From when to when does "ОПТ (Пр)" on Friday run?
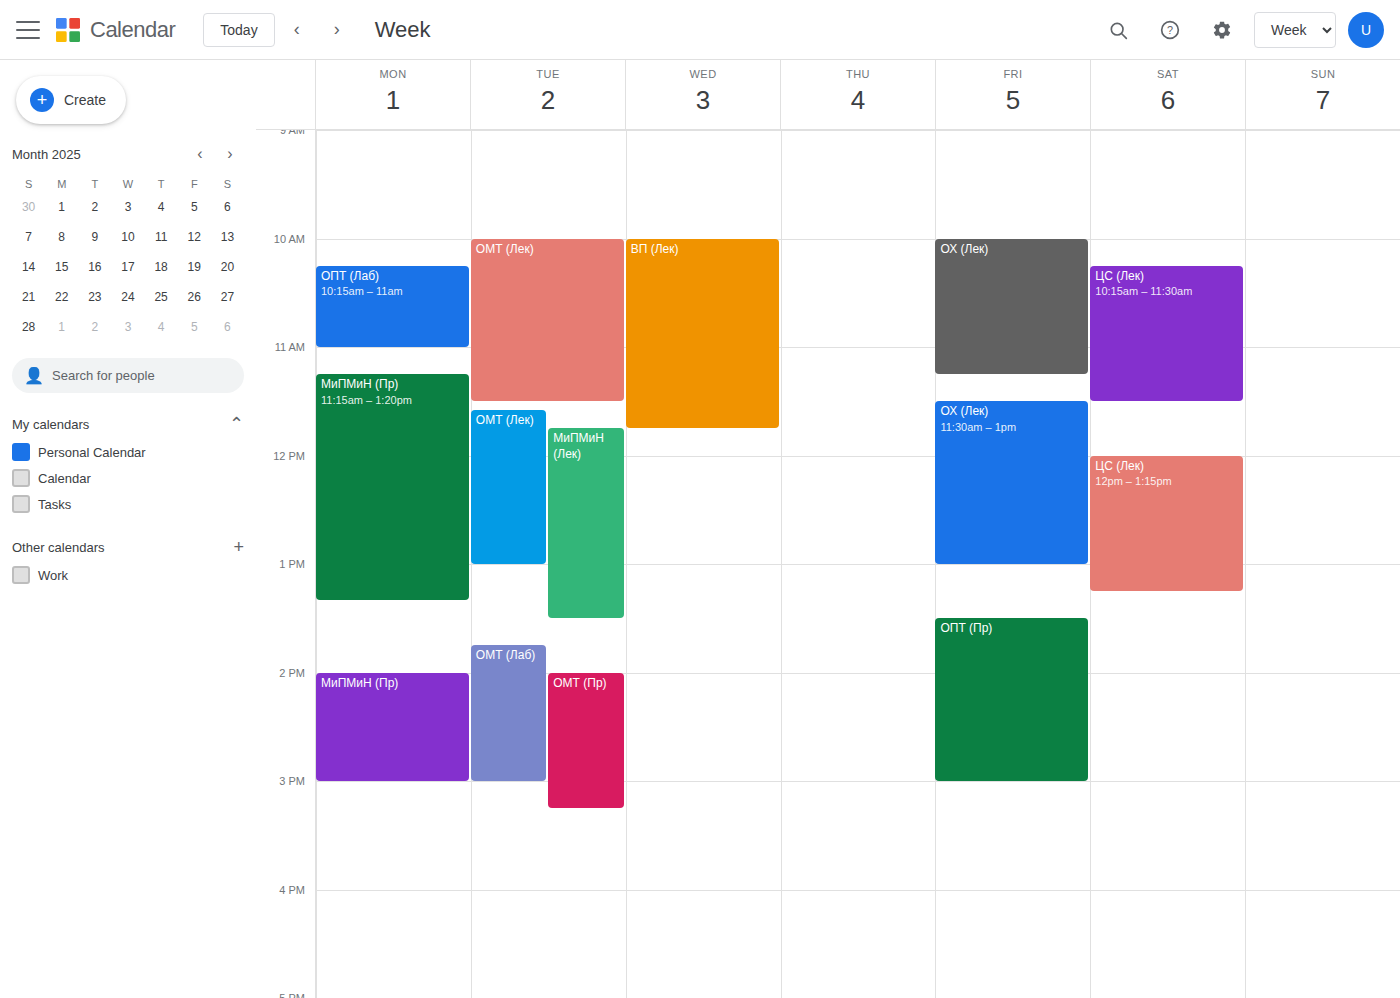
1:30 PM to 3:00 PM